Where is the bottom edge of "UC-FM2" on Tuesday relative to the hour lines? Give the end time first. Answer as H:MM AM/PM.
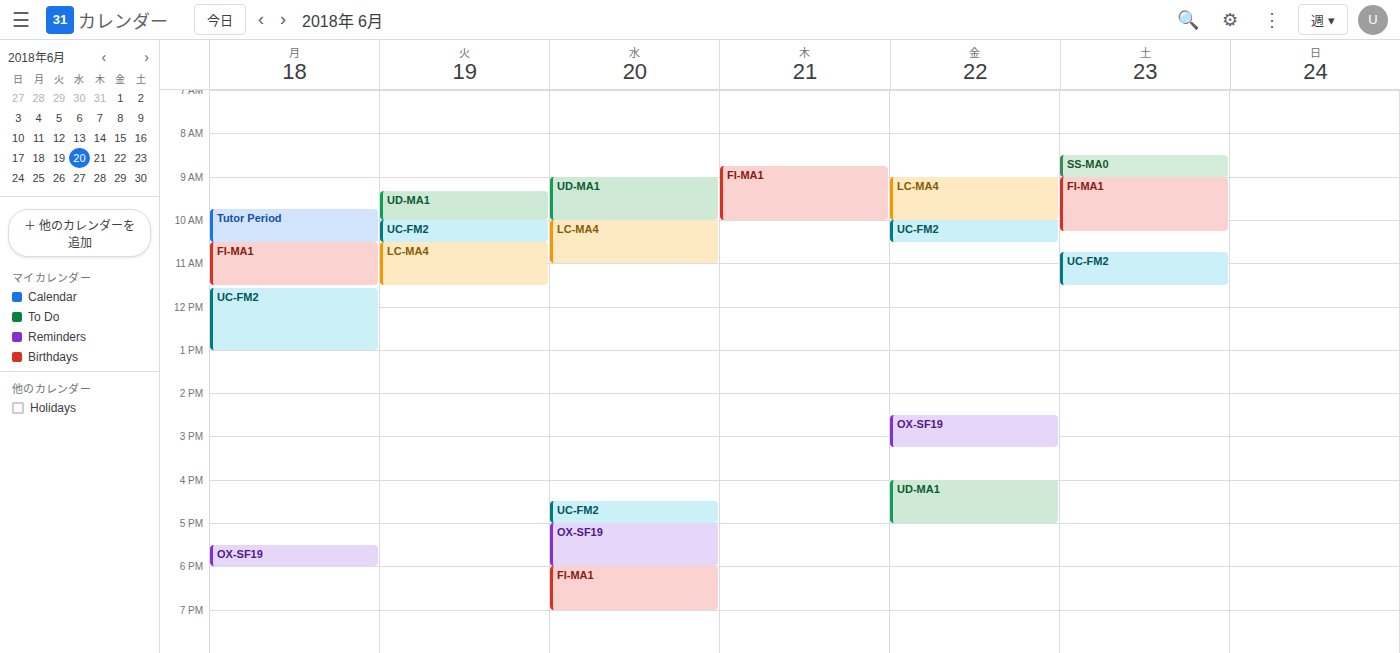
10:30 AM -- halfway between the 10 AM and 11 AM lines.